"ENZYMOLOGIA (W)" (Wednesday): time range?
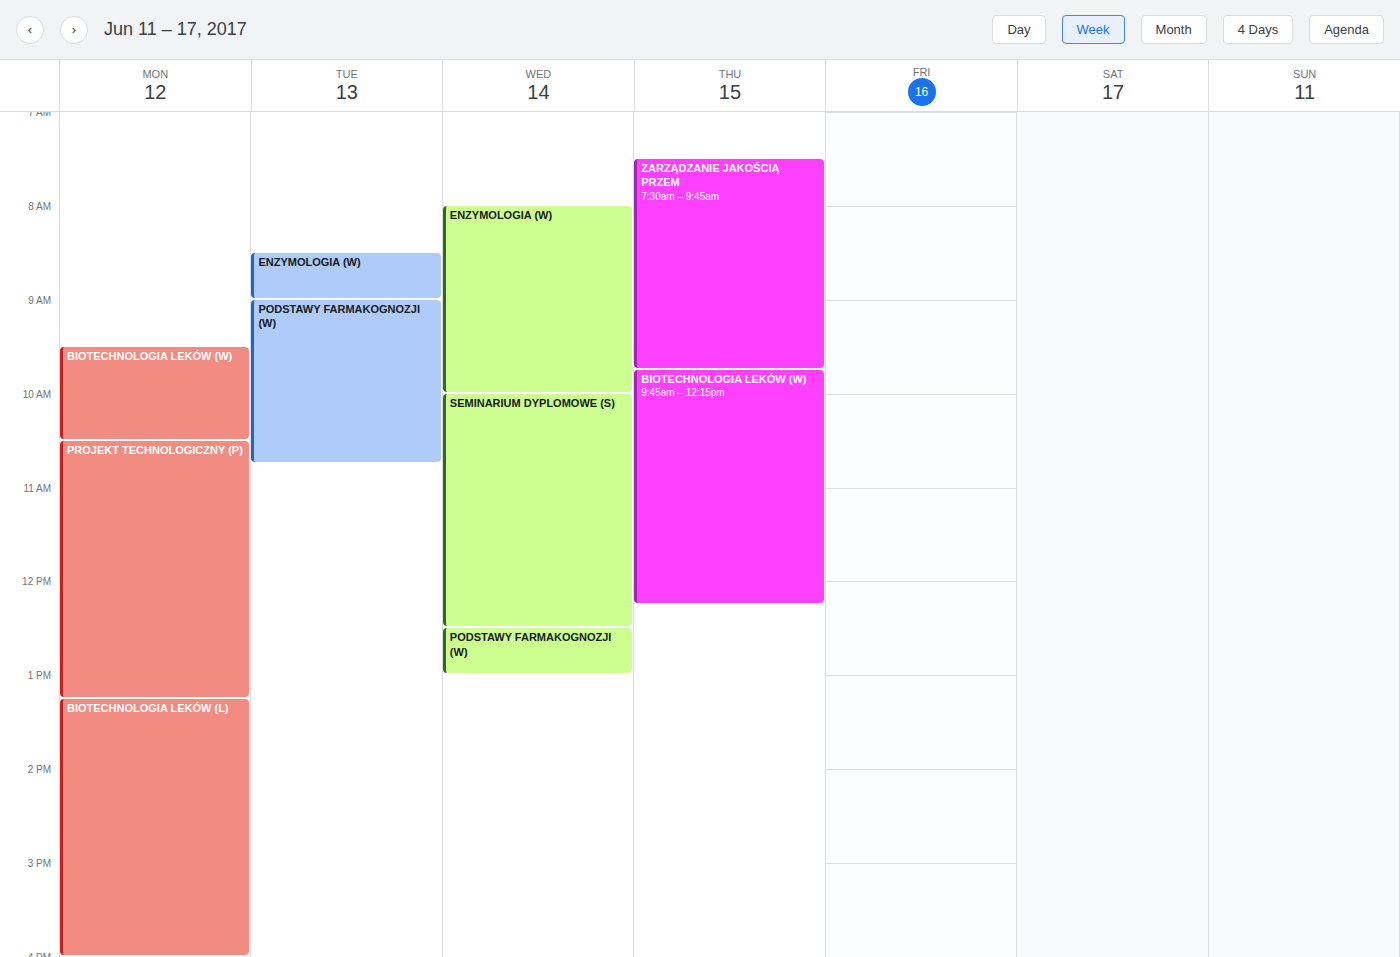
8:00 AM to 10:00 AM